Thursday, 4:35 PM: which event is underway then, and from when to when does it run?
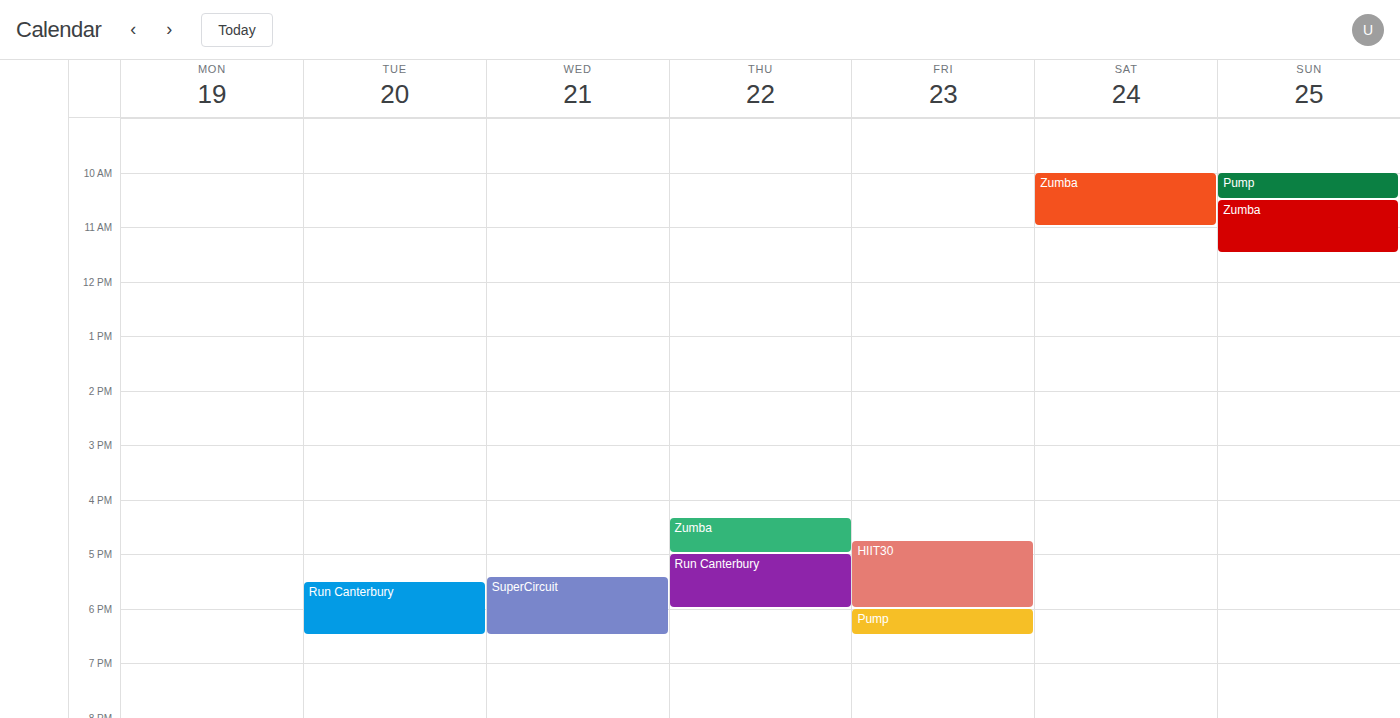
"Zumba", 4:20 PM to 5:00 PM